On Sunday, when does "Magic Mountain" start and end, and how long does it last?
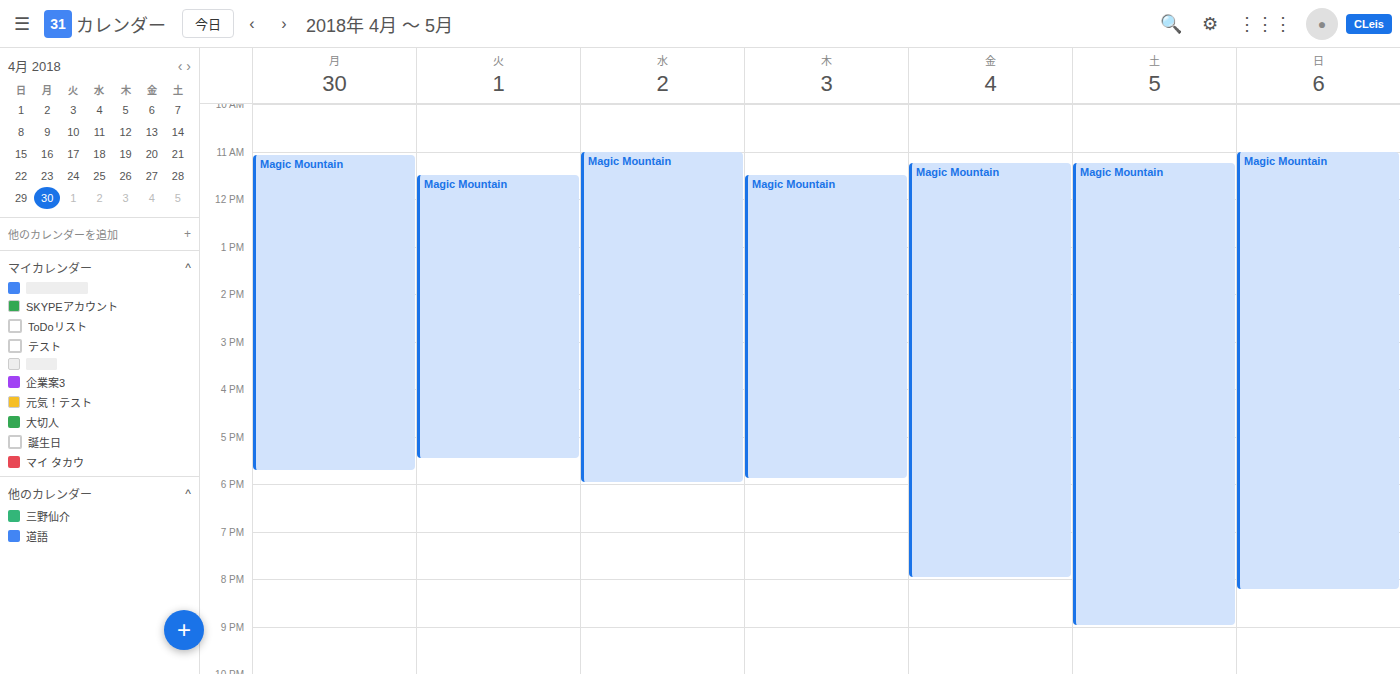
11:00 AM to 8:15 PM, 9 hours 15 minutes